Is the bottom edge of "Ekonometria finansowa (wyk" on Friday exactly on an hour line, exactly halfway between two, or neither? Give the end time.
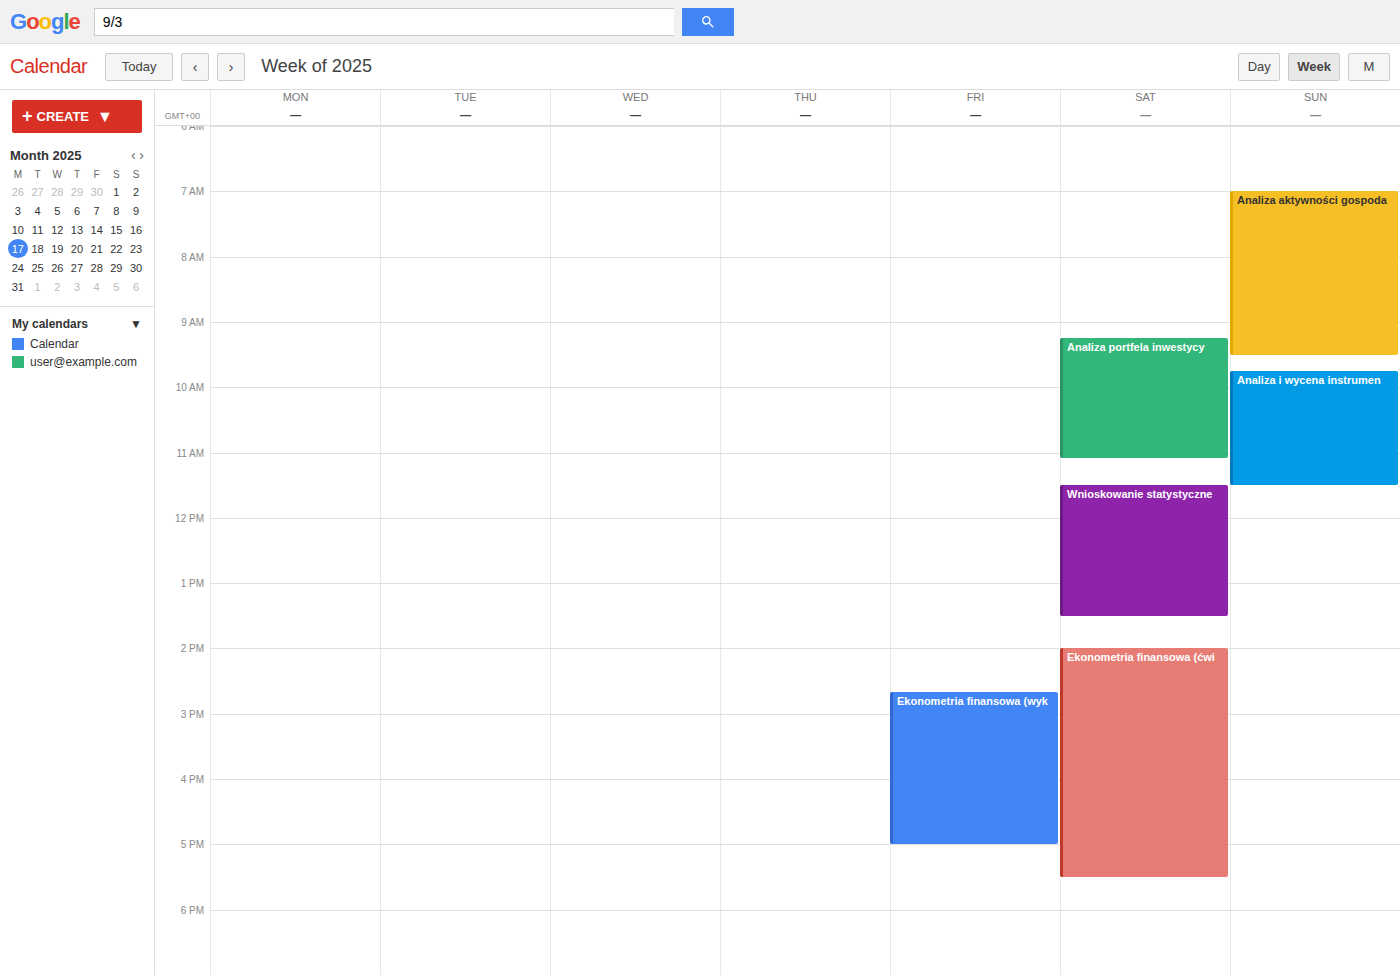
5:00 PM -- exactly on the 5 PM line.